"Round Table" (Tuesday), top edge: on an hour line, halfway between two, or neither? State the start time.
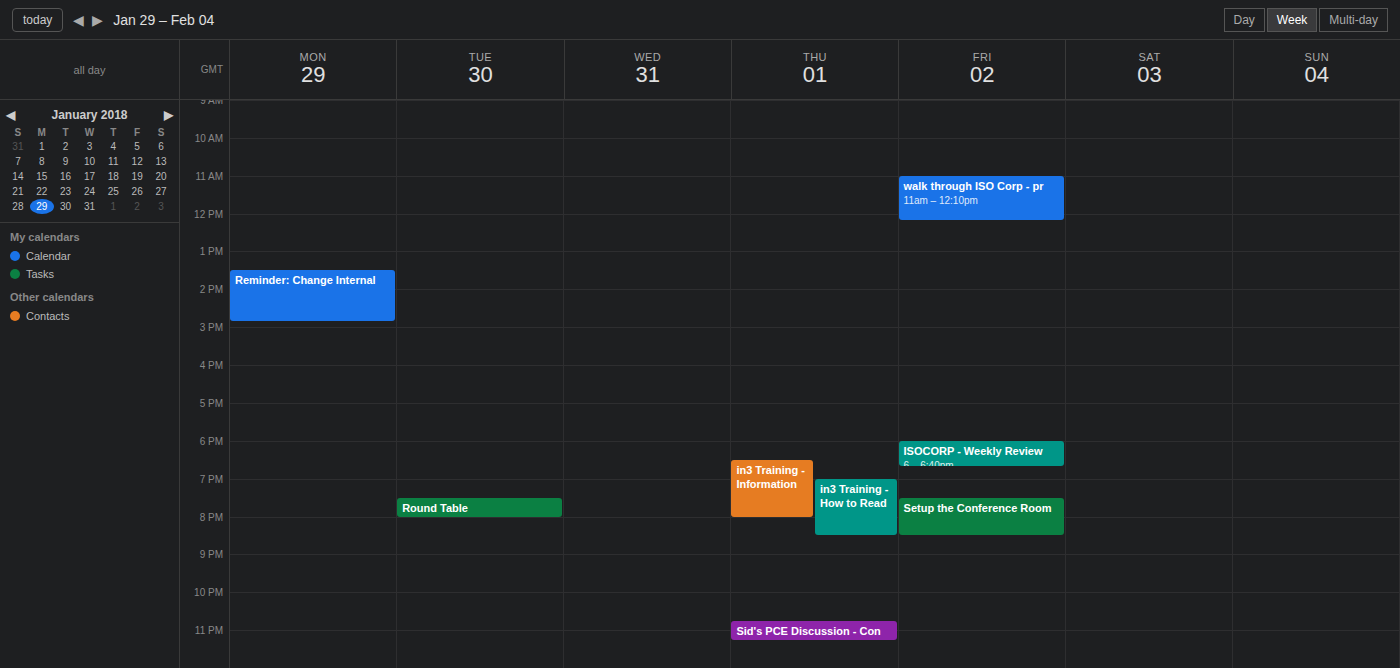
7:30 PM -- halfway between the 7 PM and 8 PM lines.